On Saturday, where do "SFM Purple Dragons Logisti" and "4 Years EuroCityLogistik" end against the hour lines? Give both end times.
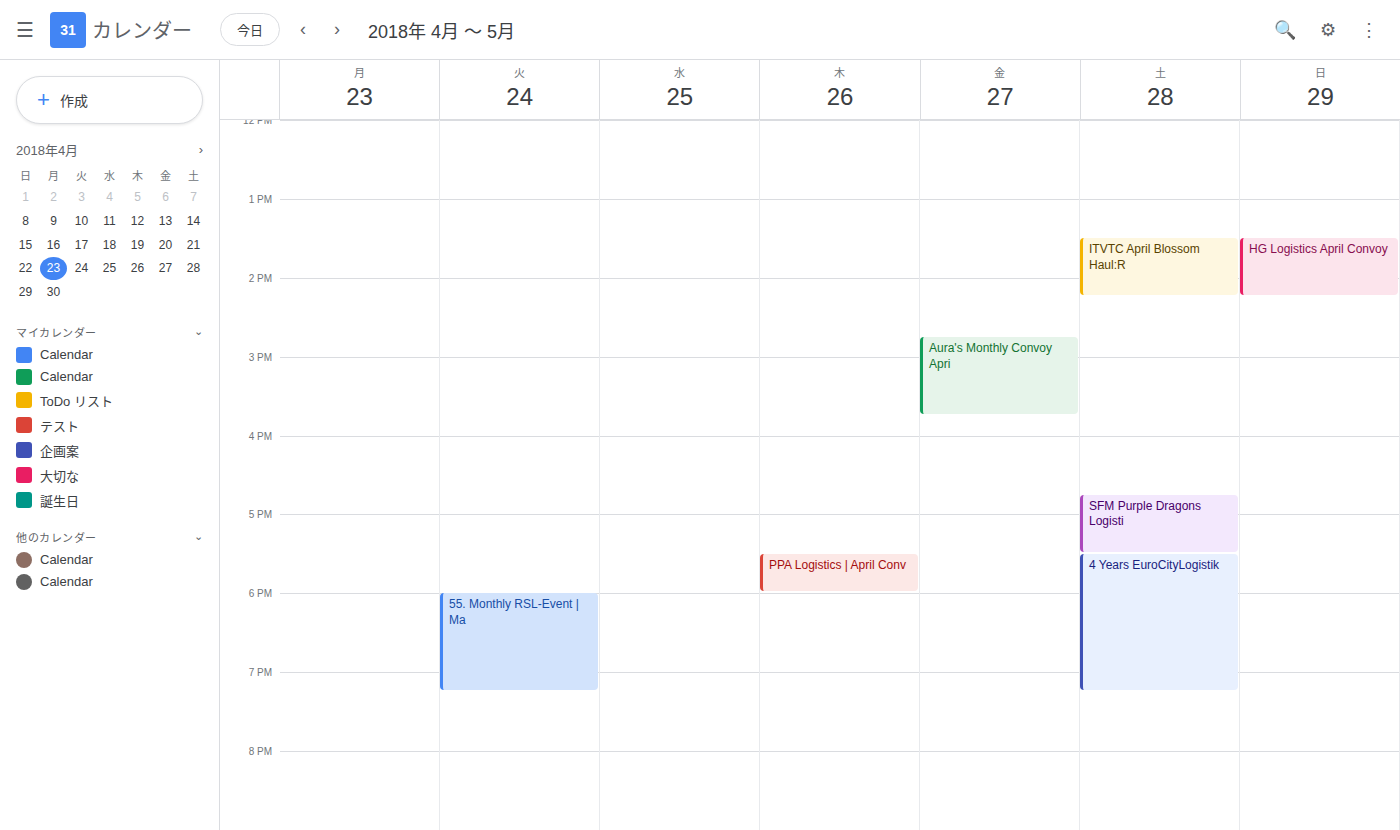
"SFM Purple Dragons Logisti": 5:30 PM, halfway between the 5 PM and 6 PM lines. "4 Years EuroCityLogistik": 7:15 PM, neither: a quarter of the way from the 7 PM line to the 8 PM line.